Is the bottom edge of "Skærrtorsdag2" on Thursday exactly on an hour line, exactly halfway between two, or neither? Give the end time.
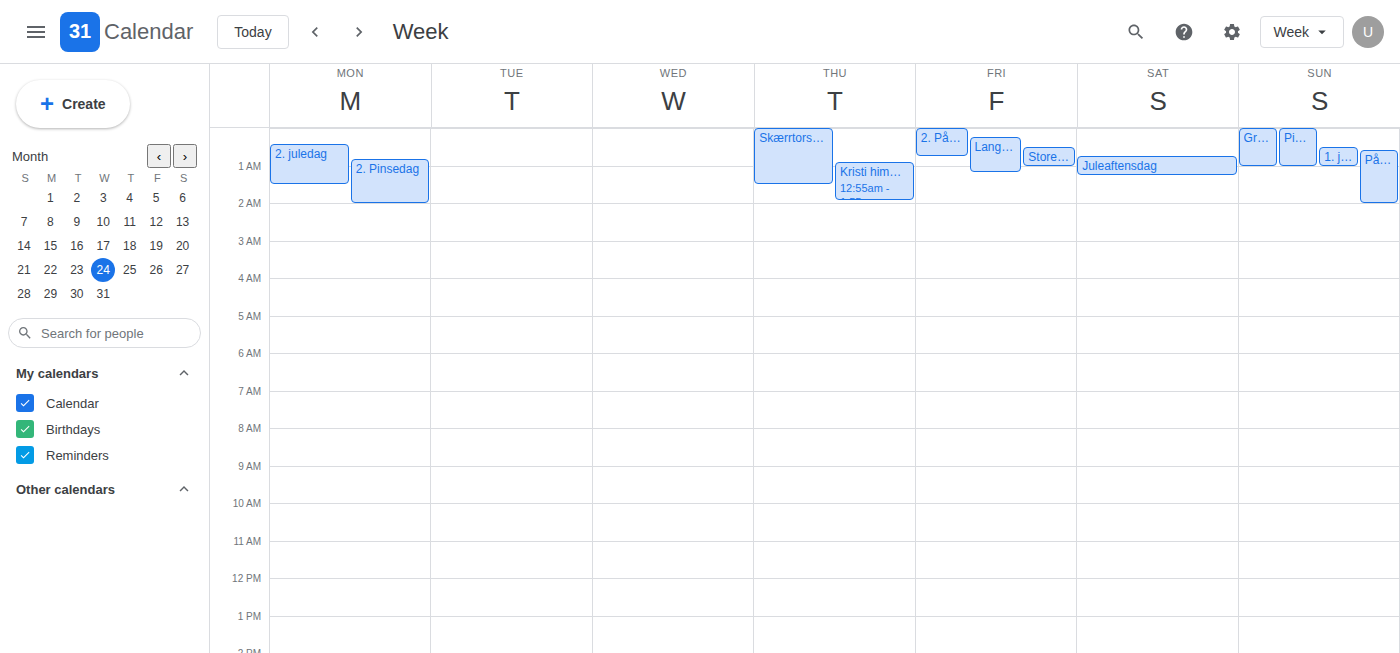
1:30 AM -- halfway between the 1 AM and 2 AM lines.